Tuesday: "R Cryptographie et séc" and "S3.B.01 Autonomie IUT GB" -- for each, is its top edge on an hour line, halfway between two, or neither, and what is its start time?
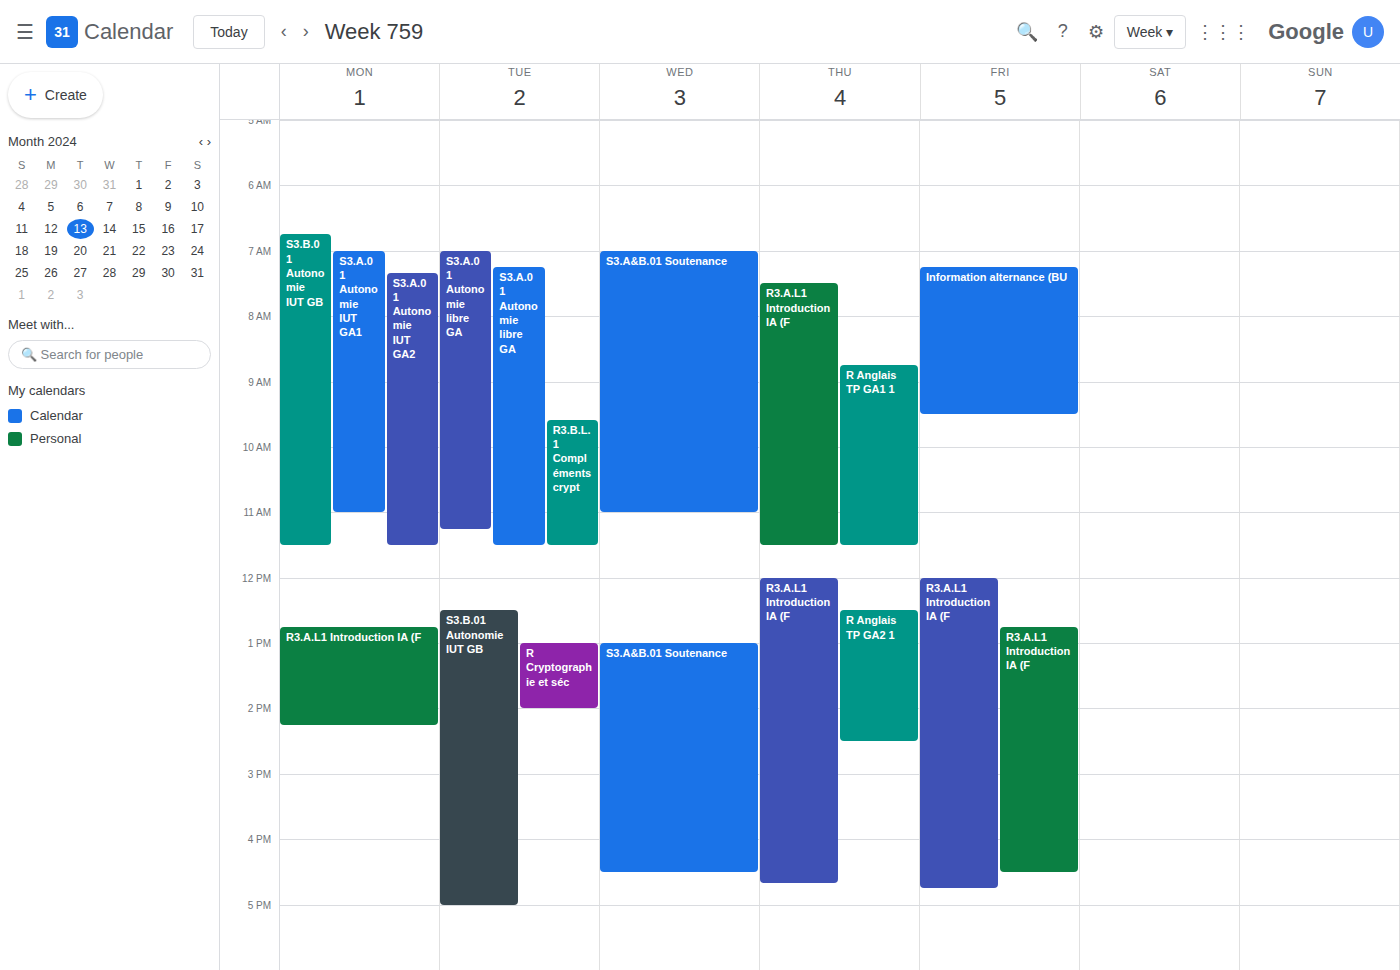
"R Cryptographie et séc": 1:00 PM, exactly on the 1 PM line. "S3.B.01 Autonomie IUT GB": 12:30 PM, halfway between the 12 PM and 1 PM lines.